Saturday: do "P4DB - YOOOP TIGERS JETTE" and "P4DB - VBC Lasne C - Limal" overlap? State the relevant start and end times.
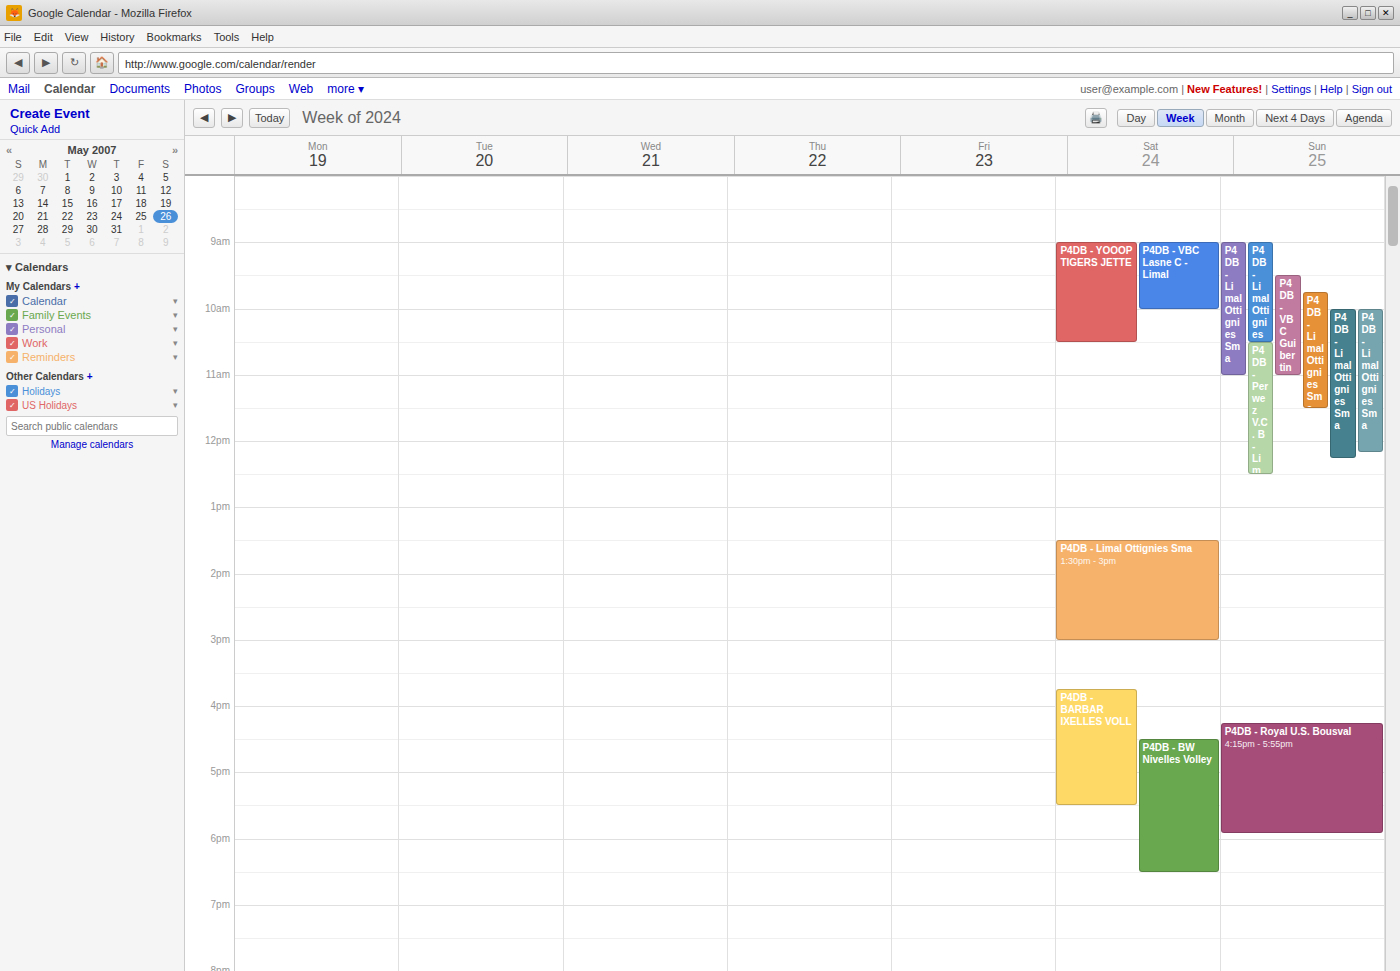
"P4DB - VBC Lasne C - Limal" runs 9:00 AM to 10:00 AM, inside "P4DB - YOOOP TIGERS JETTE" -- they overlap.